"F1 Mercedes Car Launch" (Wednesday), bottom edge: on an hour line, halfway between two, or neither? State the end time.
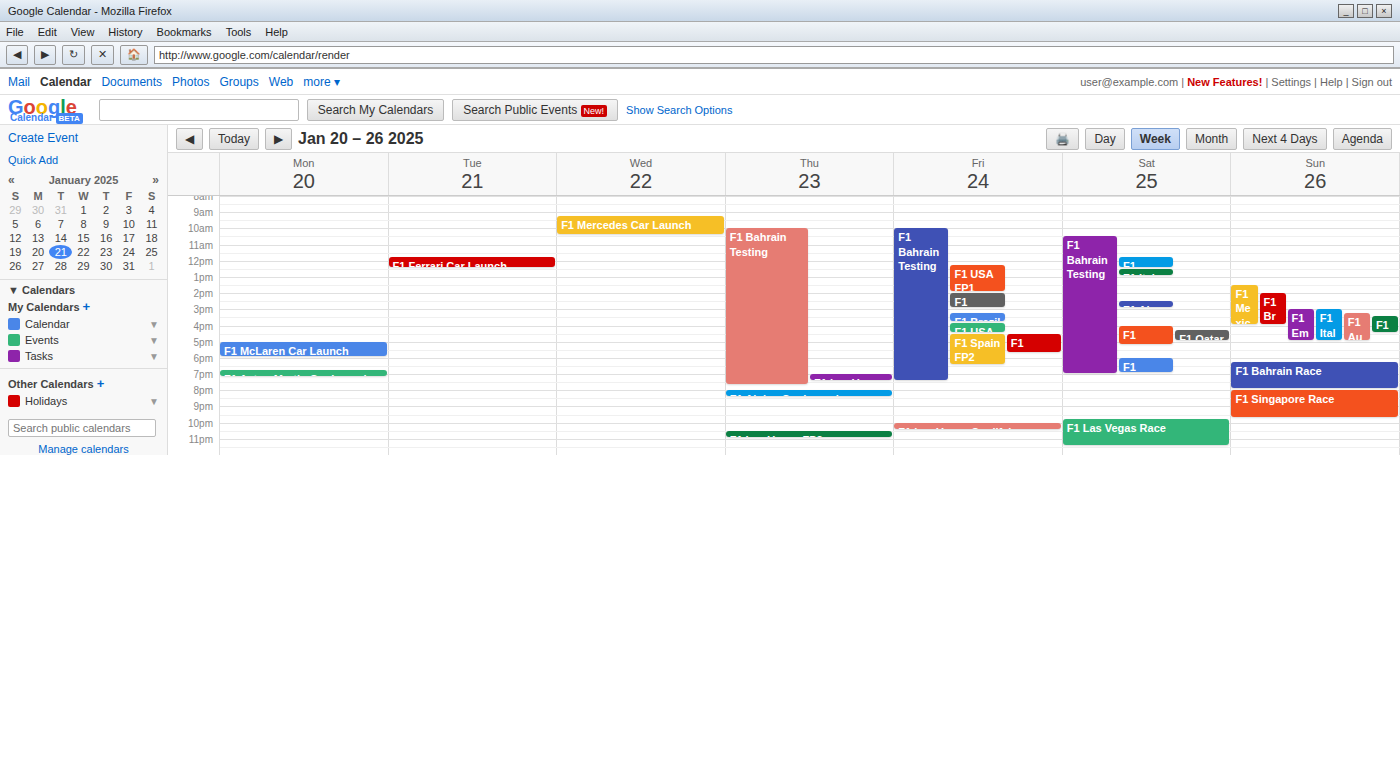
10:30 AM -- halfway between the 10 AM and 11 AM lines.